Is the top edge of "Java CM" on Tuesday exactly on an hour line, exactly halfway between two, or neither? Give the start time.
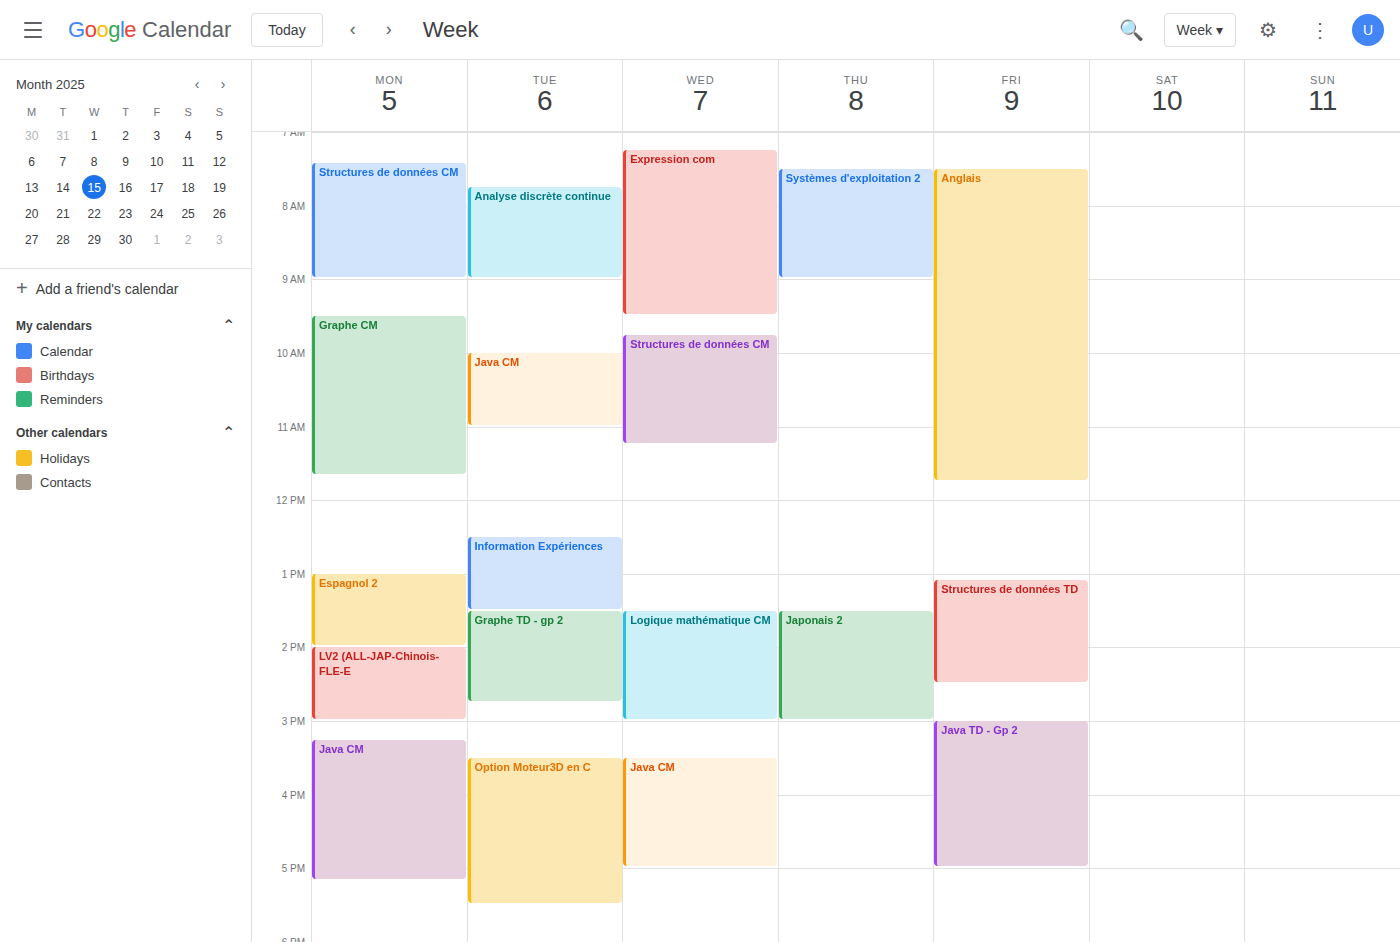
10:00 AM -- exactly on the 10 AM line.